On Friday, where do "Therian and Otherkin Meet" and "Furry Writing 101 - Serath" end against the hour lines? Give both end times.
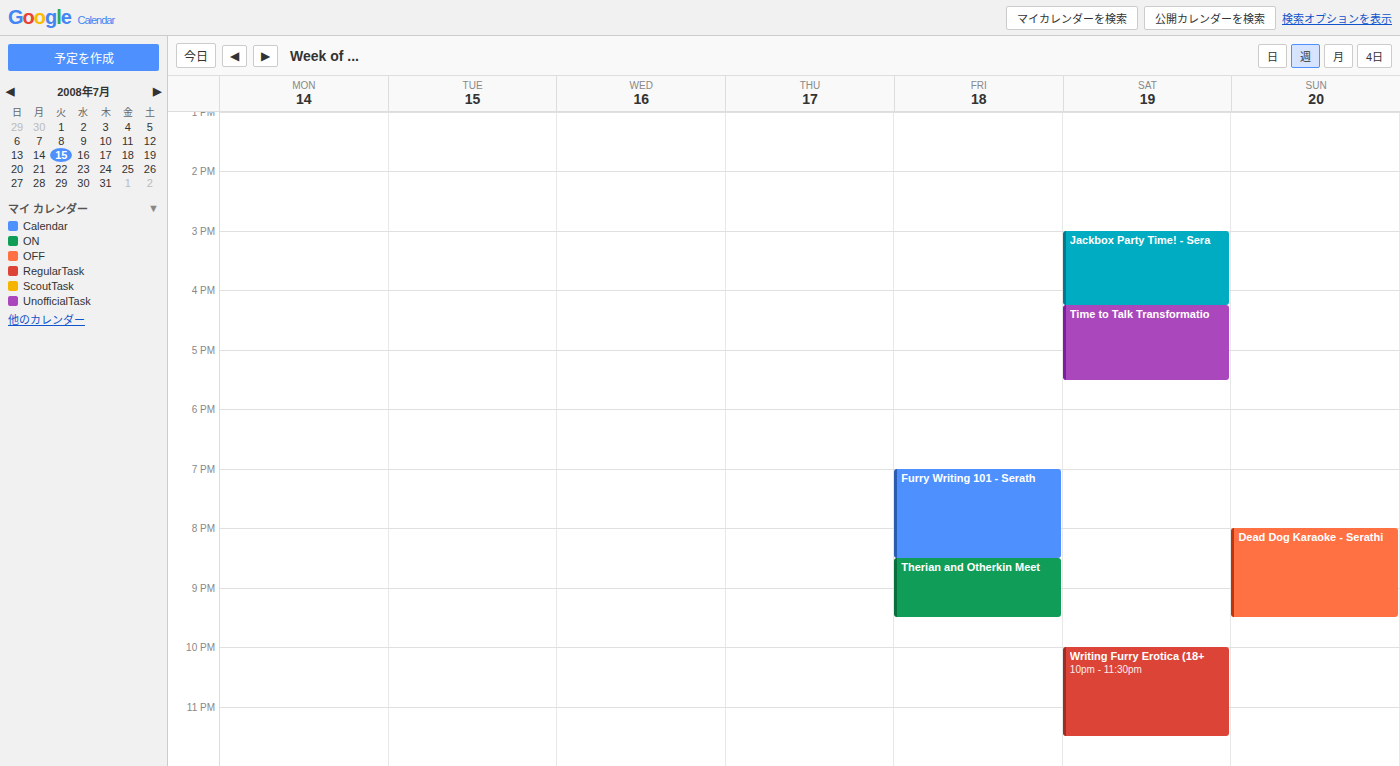
"Therian and Otherkin Meet": 9:30 PM, halfway between the 9 PM and 10 PM lines. "Furry Writing 101 - Serath": 8:30 PM, halfway between the 8 PM and 9 PM lines.